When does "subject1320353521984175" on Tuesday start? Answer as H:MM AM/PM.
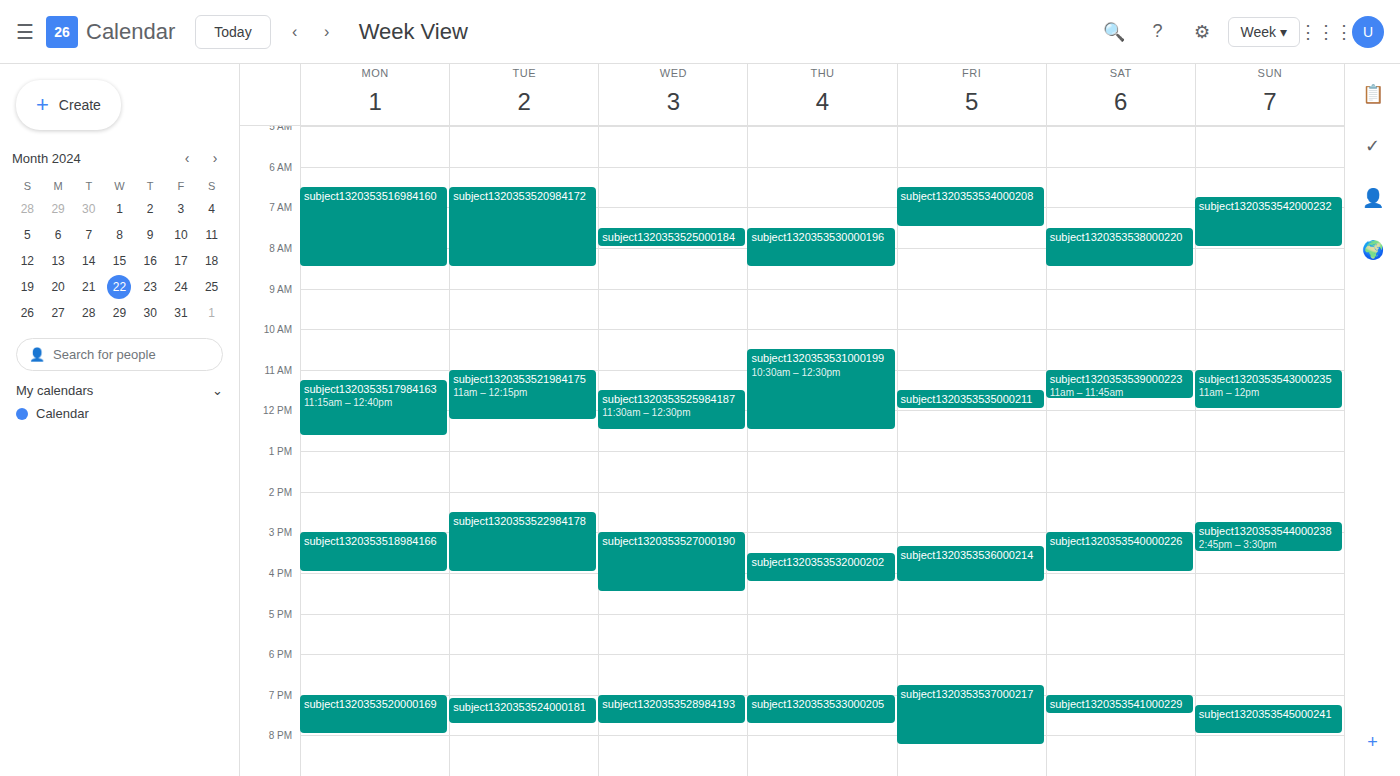
11:00 AM